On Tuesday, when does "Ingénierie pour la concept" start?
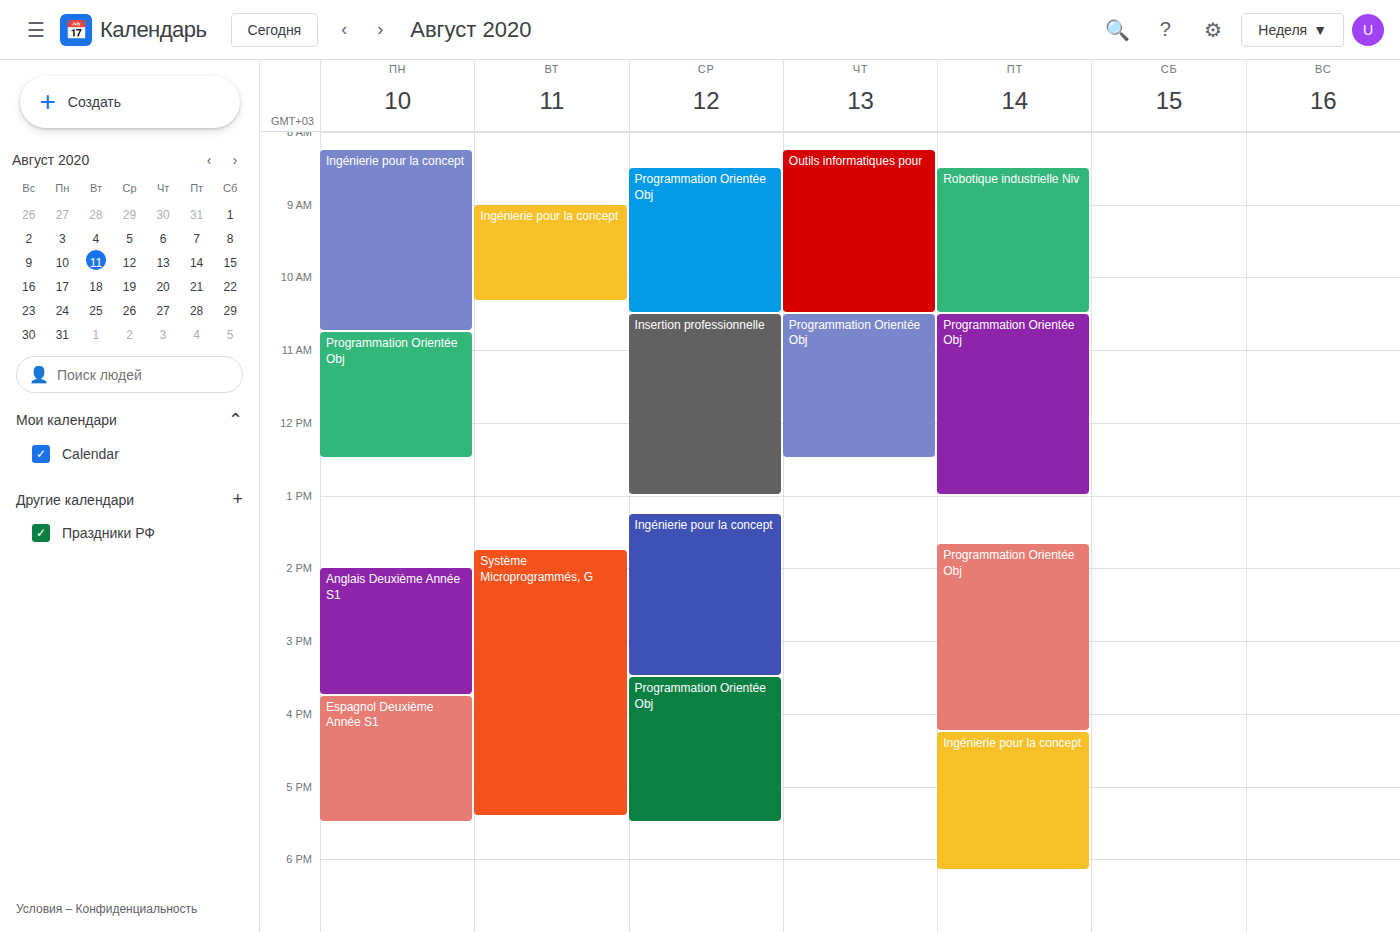
9:00 AM